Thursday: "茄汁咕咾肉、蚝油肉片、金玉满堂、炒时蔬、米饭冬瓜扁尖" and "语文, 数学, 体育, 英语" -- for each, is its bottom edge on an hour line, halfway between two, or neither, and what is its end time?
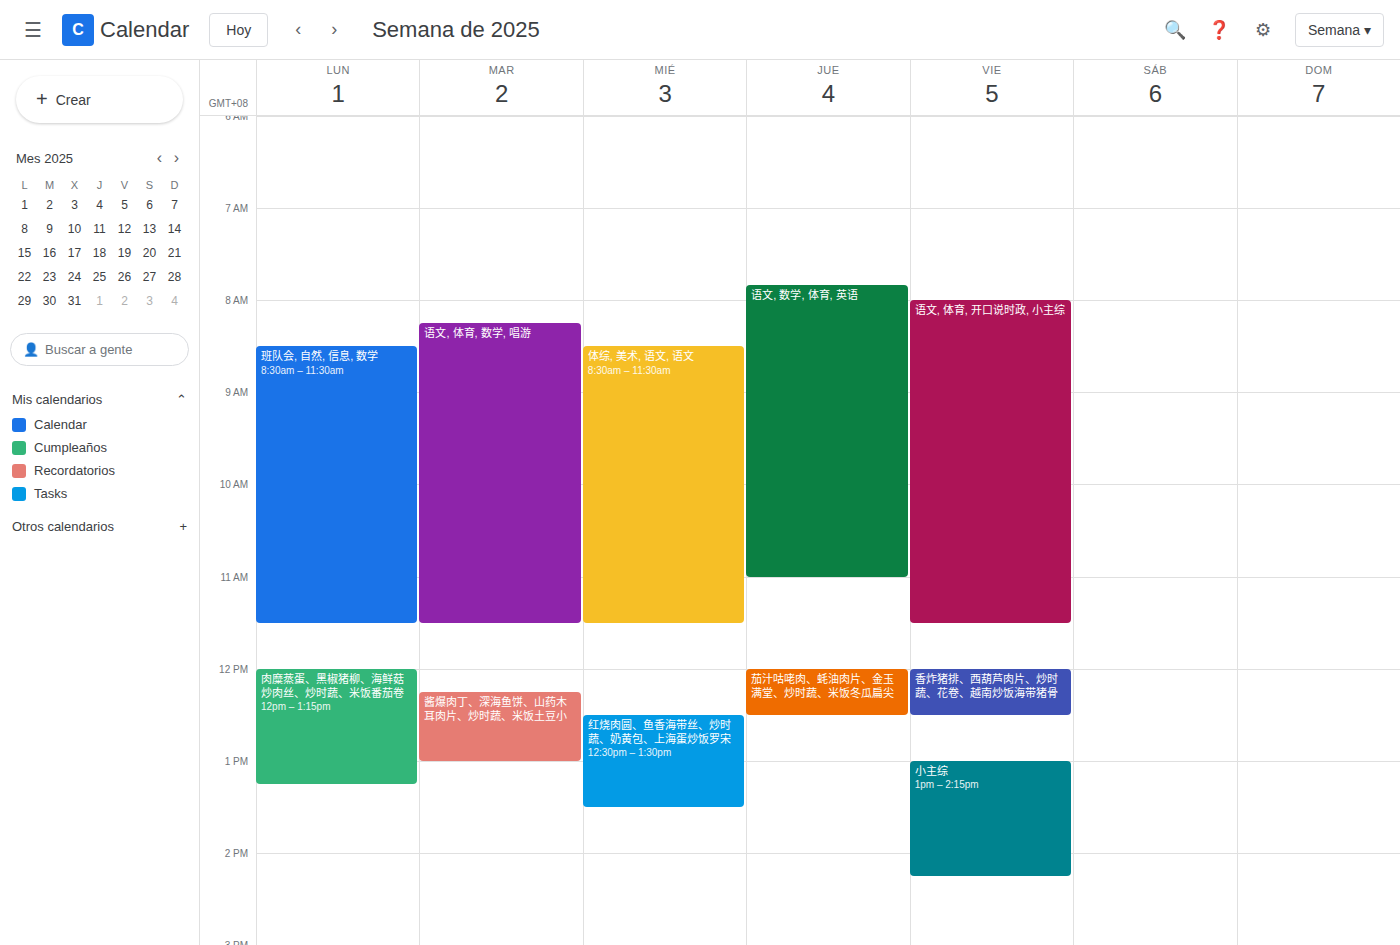
"茄汁咕咾肉、蚝油肉片、金玉满堂、炒时蔬、米饭冬瓜扁尖": 12:30 PM, halfway between the 12 PM and 1 PM lines. "语文, 数学, 体育, 英语": 11:00 AM, exactly on the 11 AM line.